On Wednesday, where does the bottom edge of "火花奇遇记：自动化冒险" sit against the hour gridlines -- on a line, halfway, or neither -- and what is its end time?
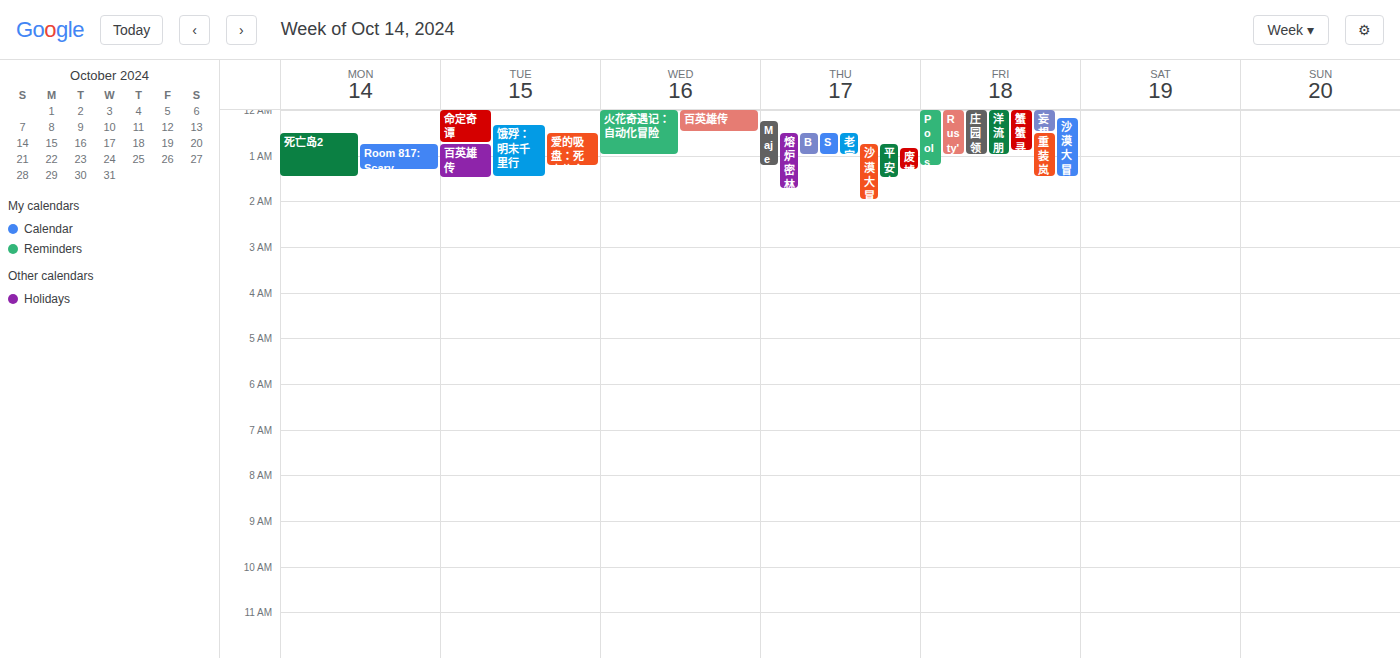
1:00 AM -- exactly on the 1 AM line.